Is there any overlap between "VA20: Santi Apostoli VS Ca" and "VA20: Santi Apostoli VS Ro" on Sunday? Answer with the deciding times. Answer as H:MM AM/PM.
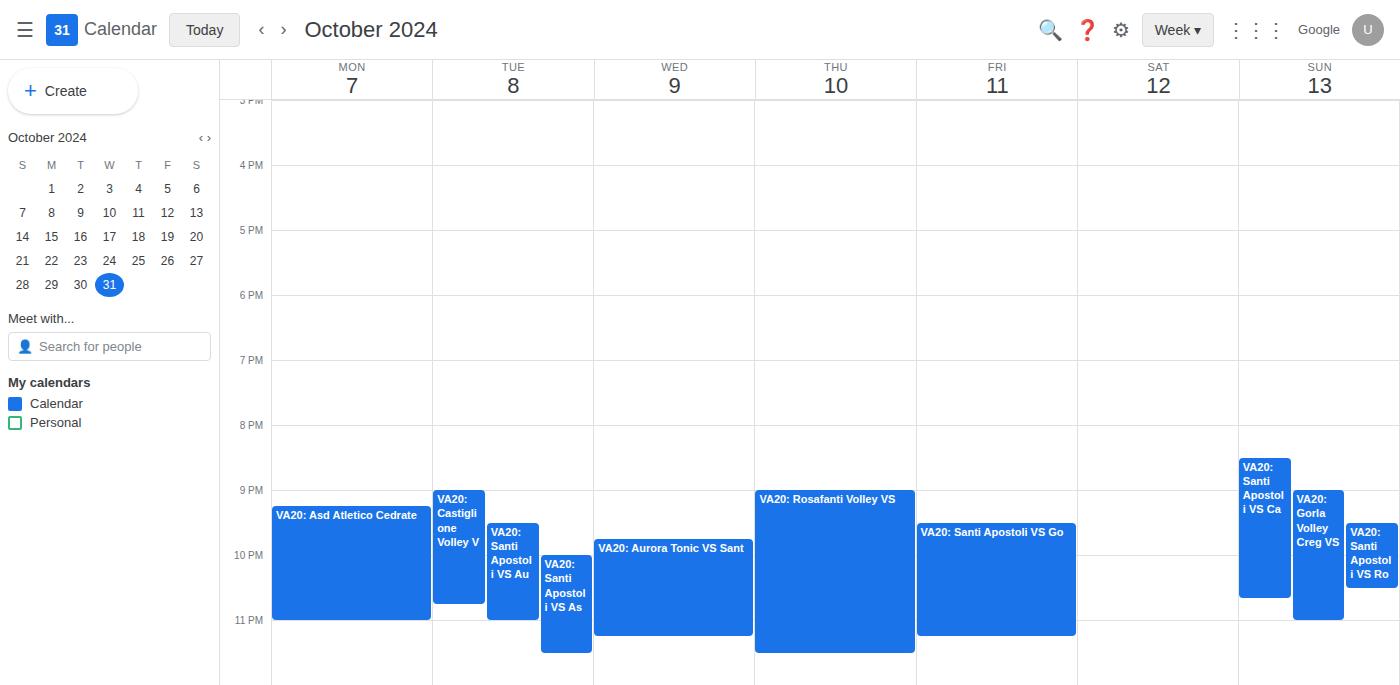
"VA20: Santi Apostoli VS Ro" runs 9:30 PM to 10:30 PM, inside "VA20: Santi Apostoli VS Ca" -- they overlap.